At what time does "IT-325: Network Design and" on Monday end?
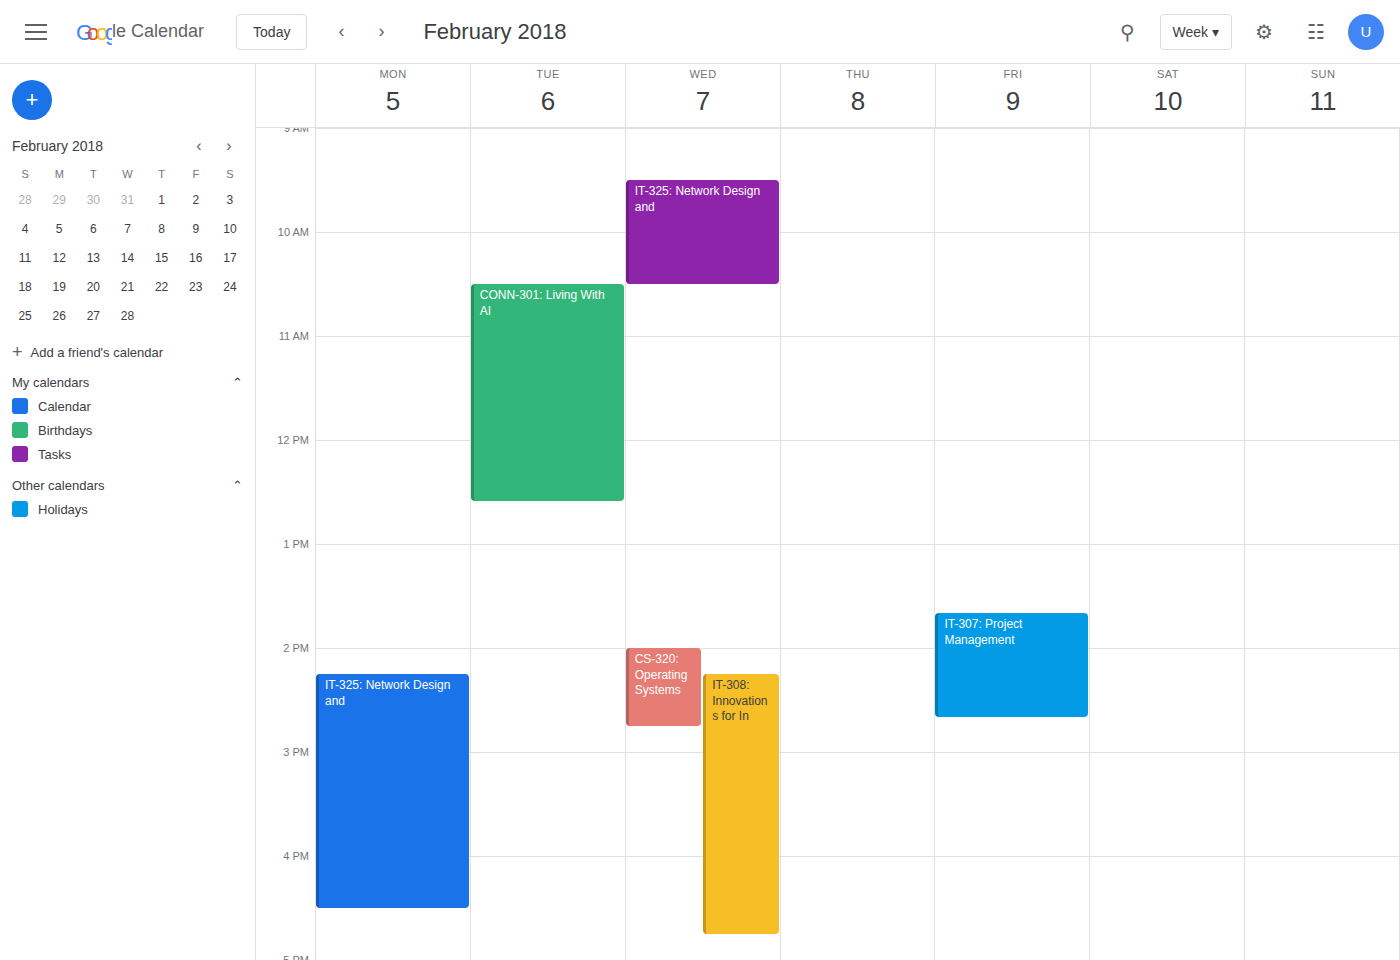
4:30 PM